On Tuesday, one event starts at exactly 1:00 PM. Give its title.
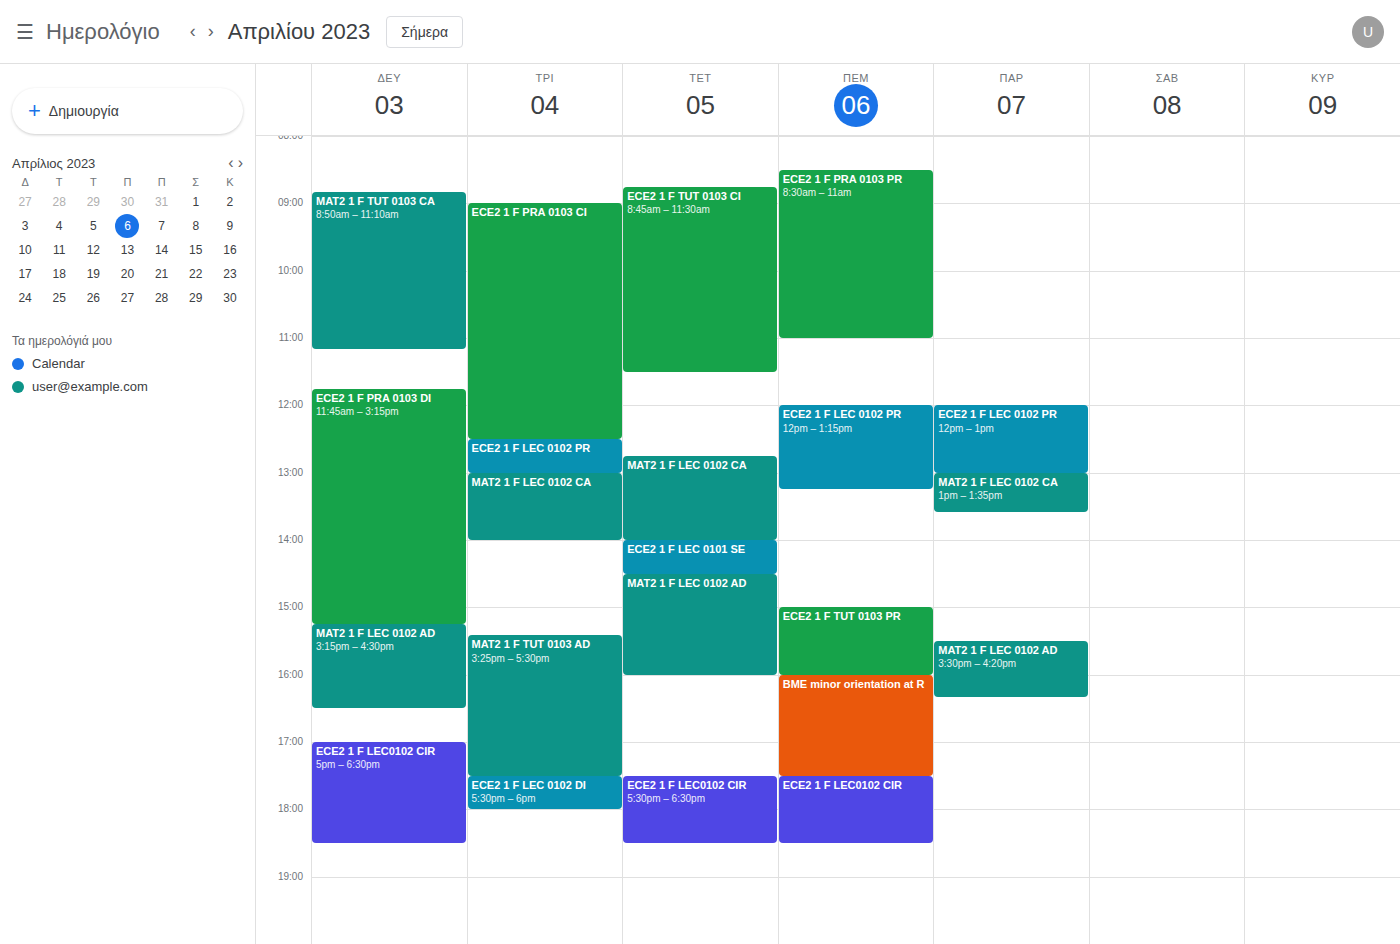
"MAT2 1 F LEC 0102 CA"